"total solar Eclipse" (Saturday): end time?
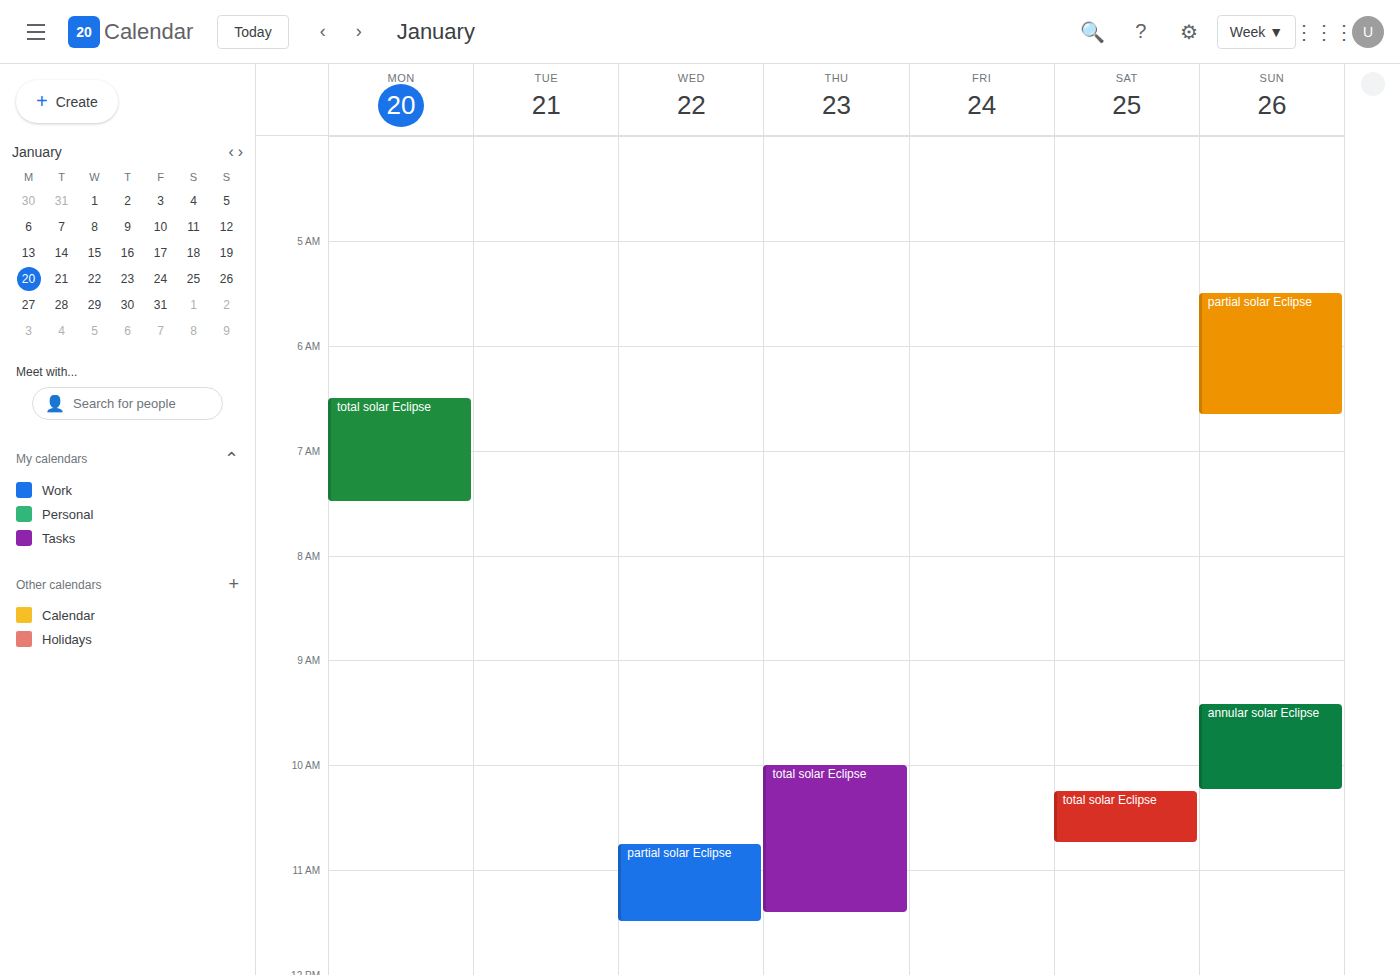
10:45 AM